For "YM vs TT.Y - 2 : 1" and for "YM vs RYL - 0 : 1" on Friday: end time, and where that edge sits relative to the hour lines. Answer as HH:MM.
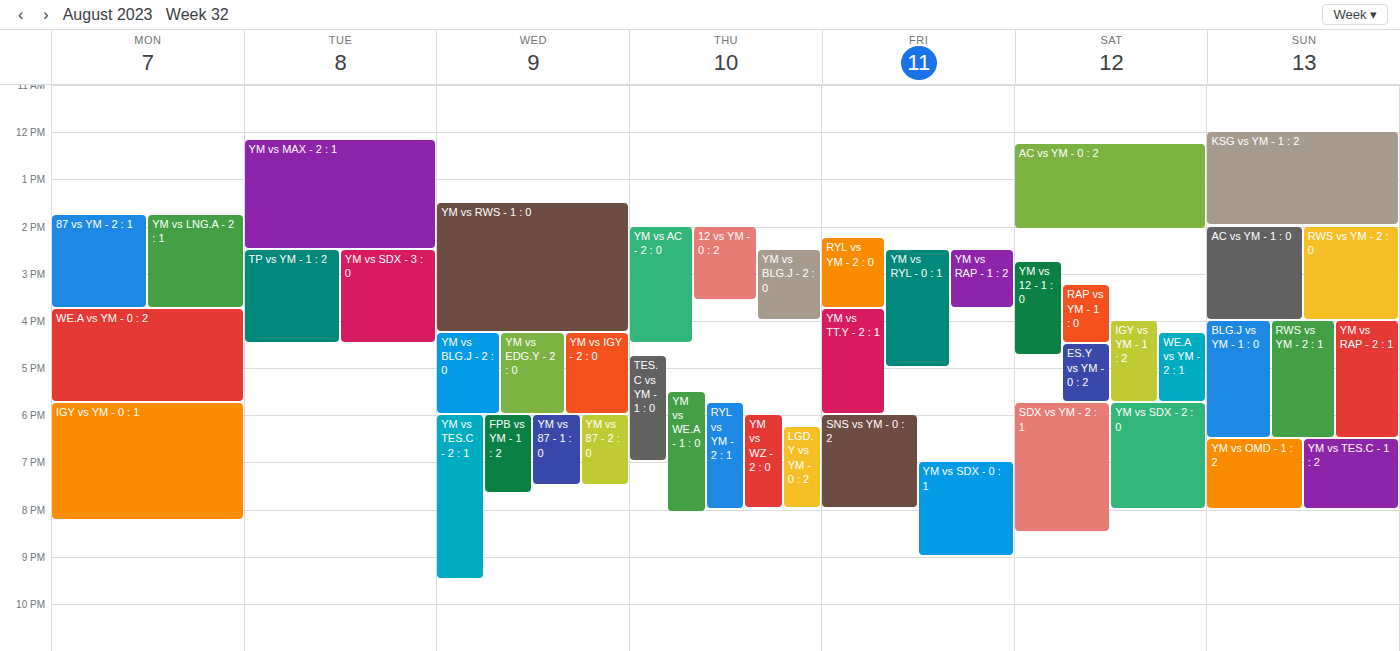
"YM vs TT.Y - 2 : 1": 18:00, exactly on the 18:00 line. "YM vs RYL - 0 : 1": 17:00, exactly on the 17:00 line.